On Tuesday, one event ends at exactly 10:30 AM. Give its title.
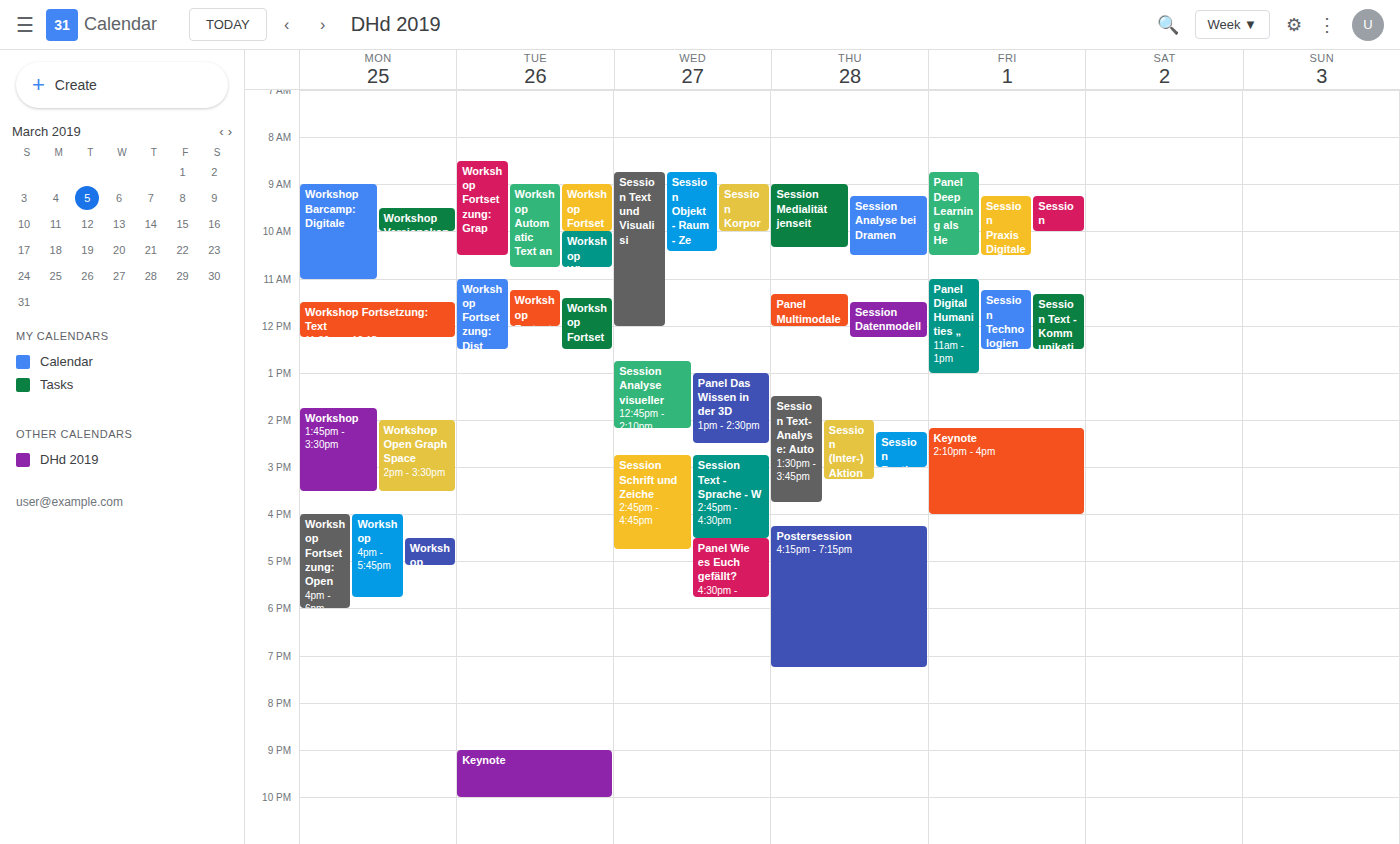
"Workshop Fortsetzung: Grap"